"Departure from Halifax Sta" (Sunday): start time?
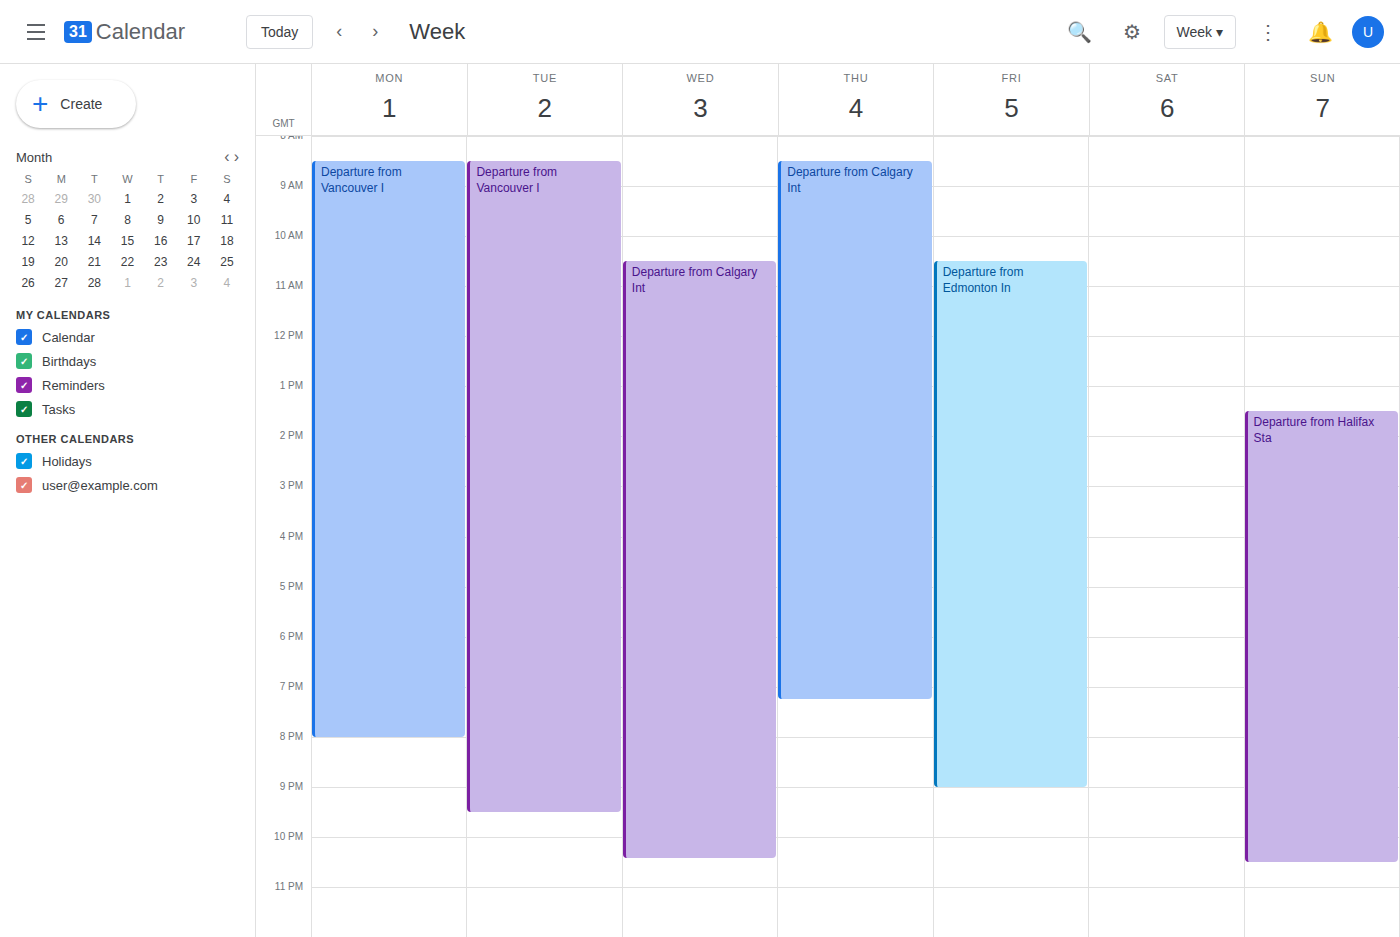
1:30 PM